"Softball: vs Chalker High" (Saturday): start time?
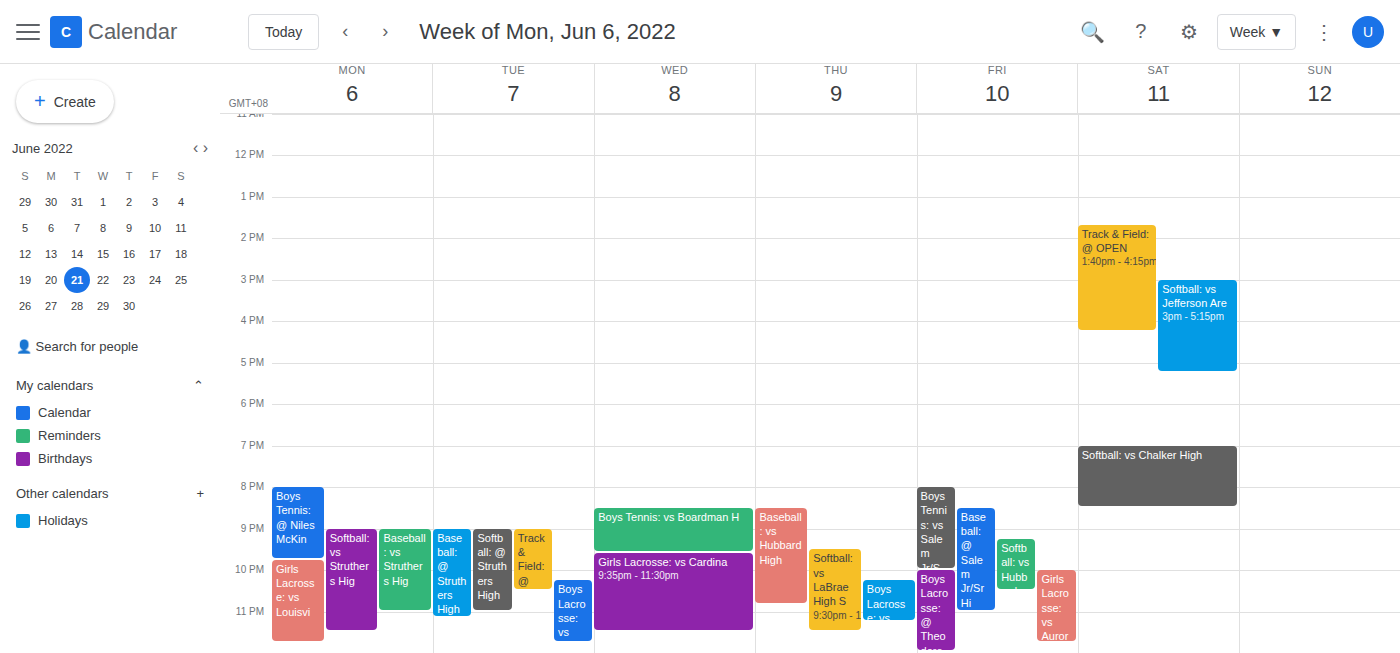
7:00 PM